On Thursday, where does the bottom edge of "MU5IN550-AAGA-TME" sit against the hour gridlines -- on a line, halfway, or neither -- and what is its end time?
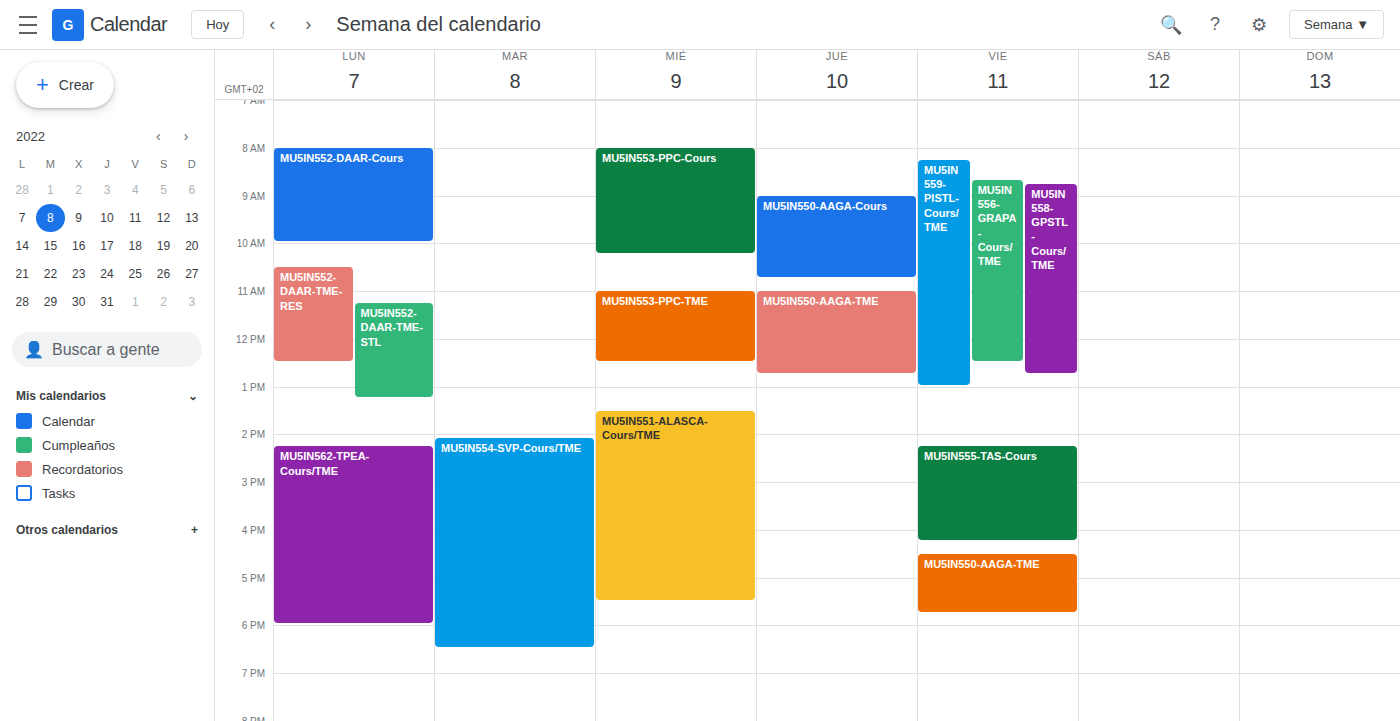
12:45 PM -- neither: three quarters of the way from the 12 PM line to the 1 PM line.